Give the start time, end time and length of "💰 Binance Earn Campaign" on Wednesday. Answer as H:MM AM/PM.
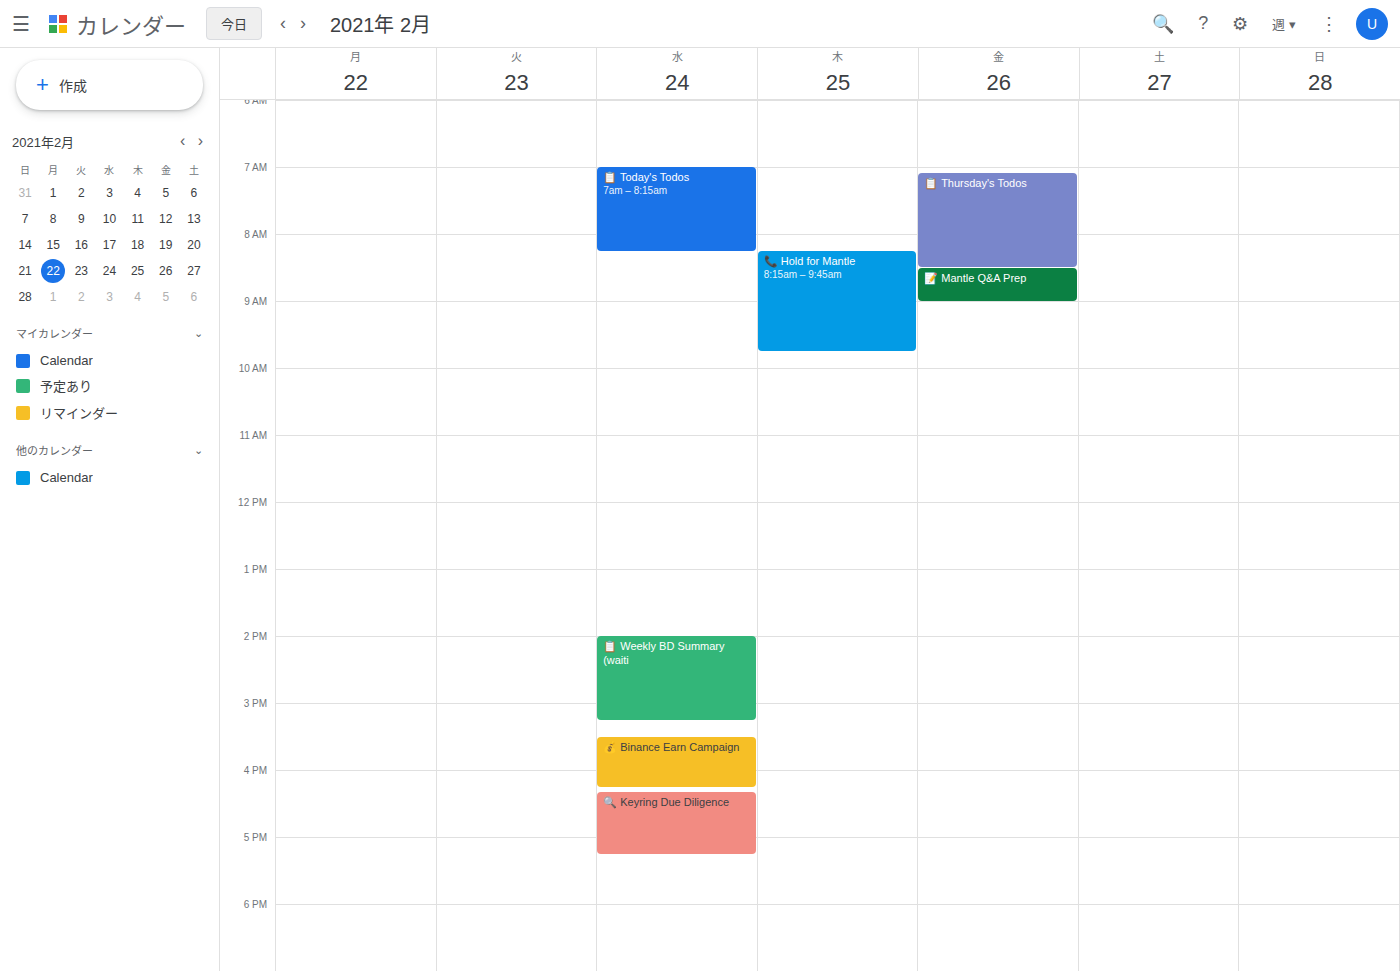
3:30 PM to 4:15 PM, 45 minutes